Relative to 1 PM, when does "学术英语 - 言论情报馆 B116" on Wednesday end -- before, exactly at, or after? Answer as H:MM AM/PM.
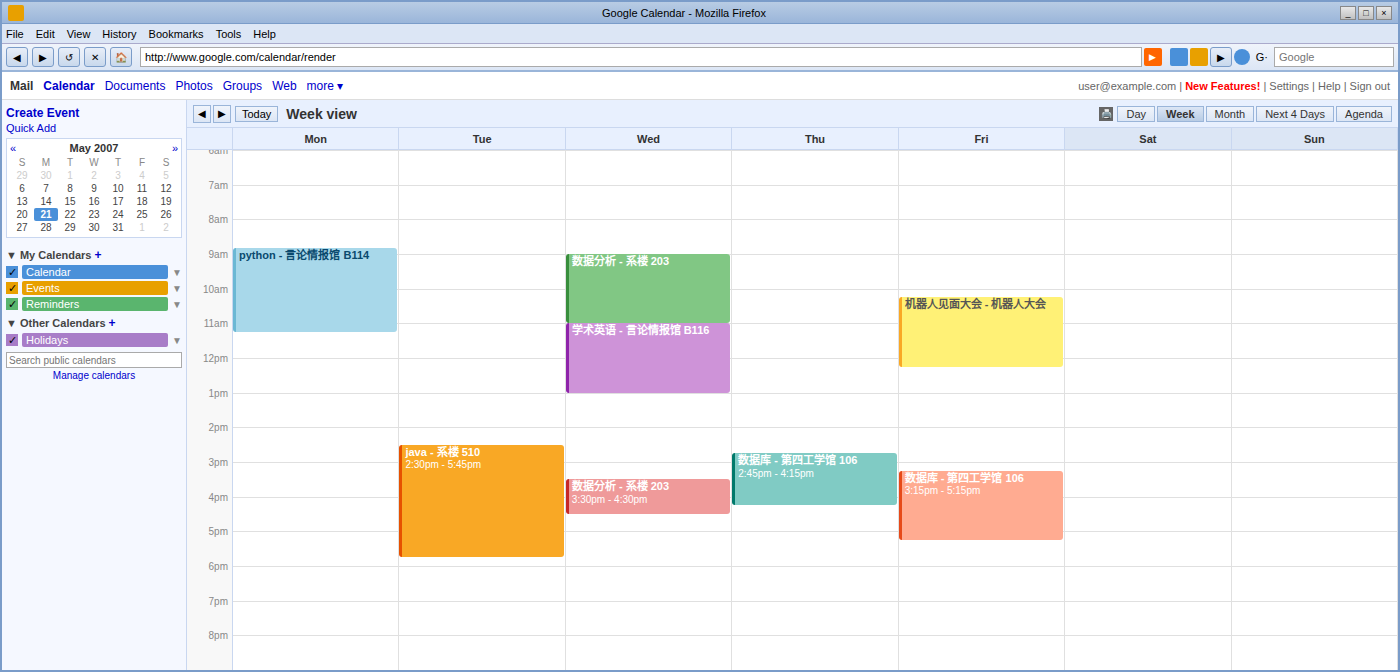
1:00 PM -- exactly at 1 PM, on the 1 PM line.